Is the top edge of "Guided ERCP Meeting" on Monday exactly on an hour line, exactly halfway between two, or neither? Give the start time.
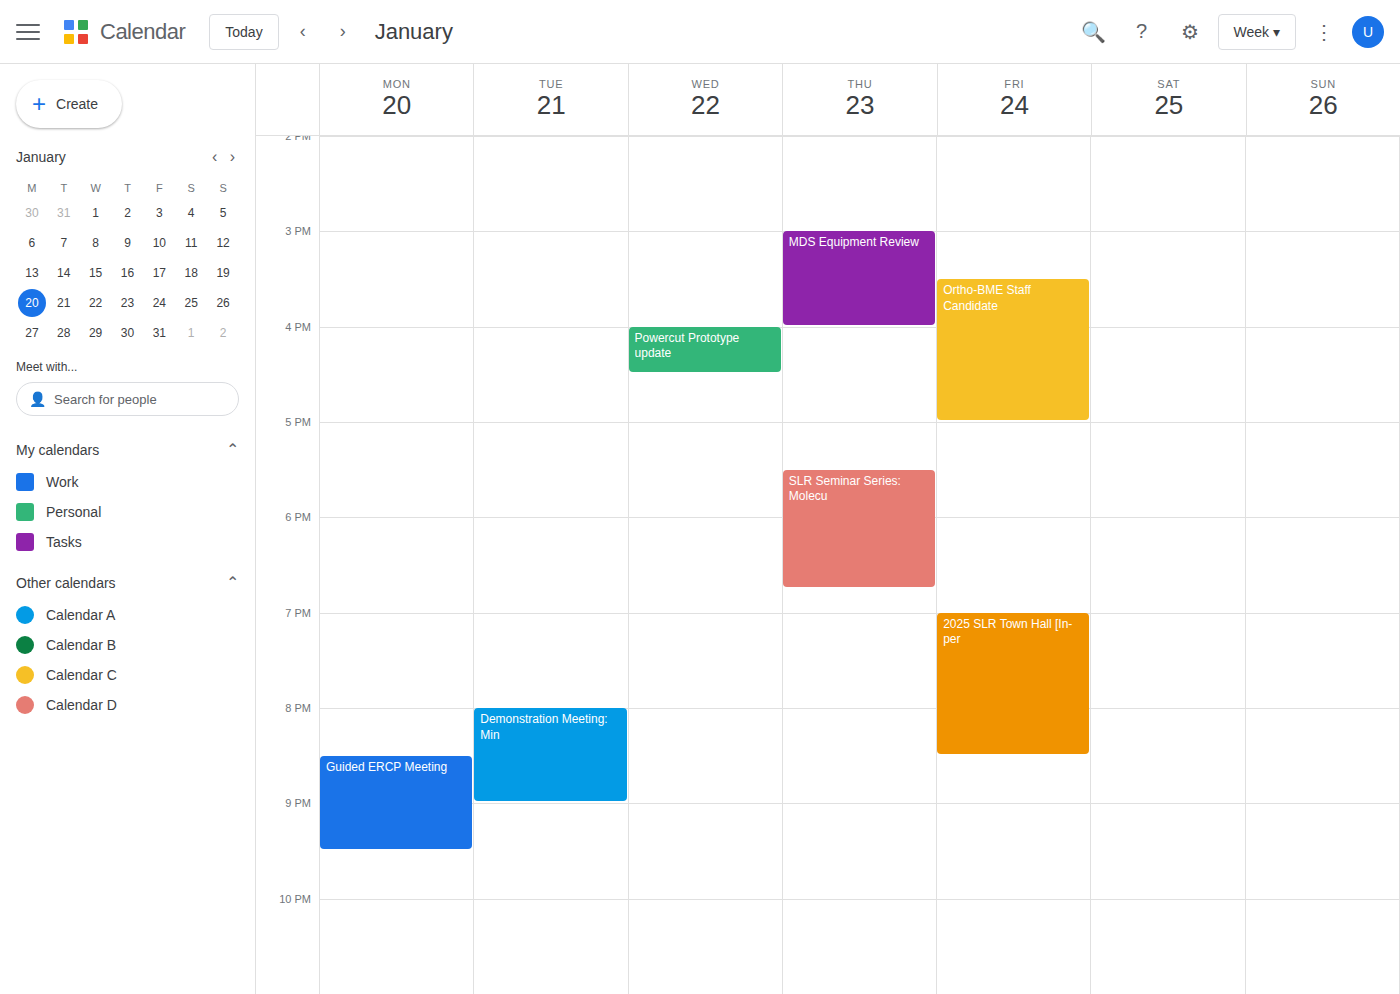
8:30 PM -- halfway between the 8 PM and 9 PM lines.